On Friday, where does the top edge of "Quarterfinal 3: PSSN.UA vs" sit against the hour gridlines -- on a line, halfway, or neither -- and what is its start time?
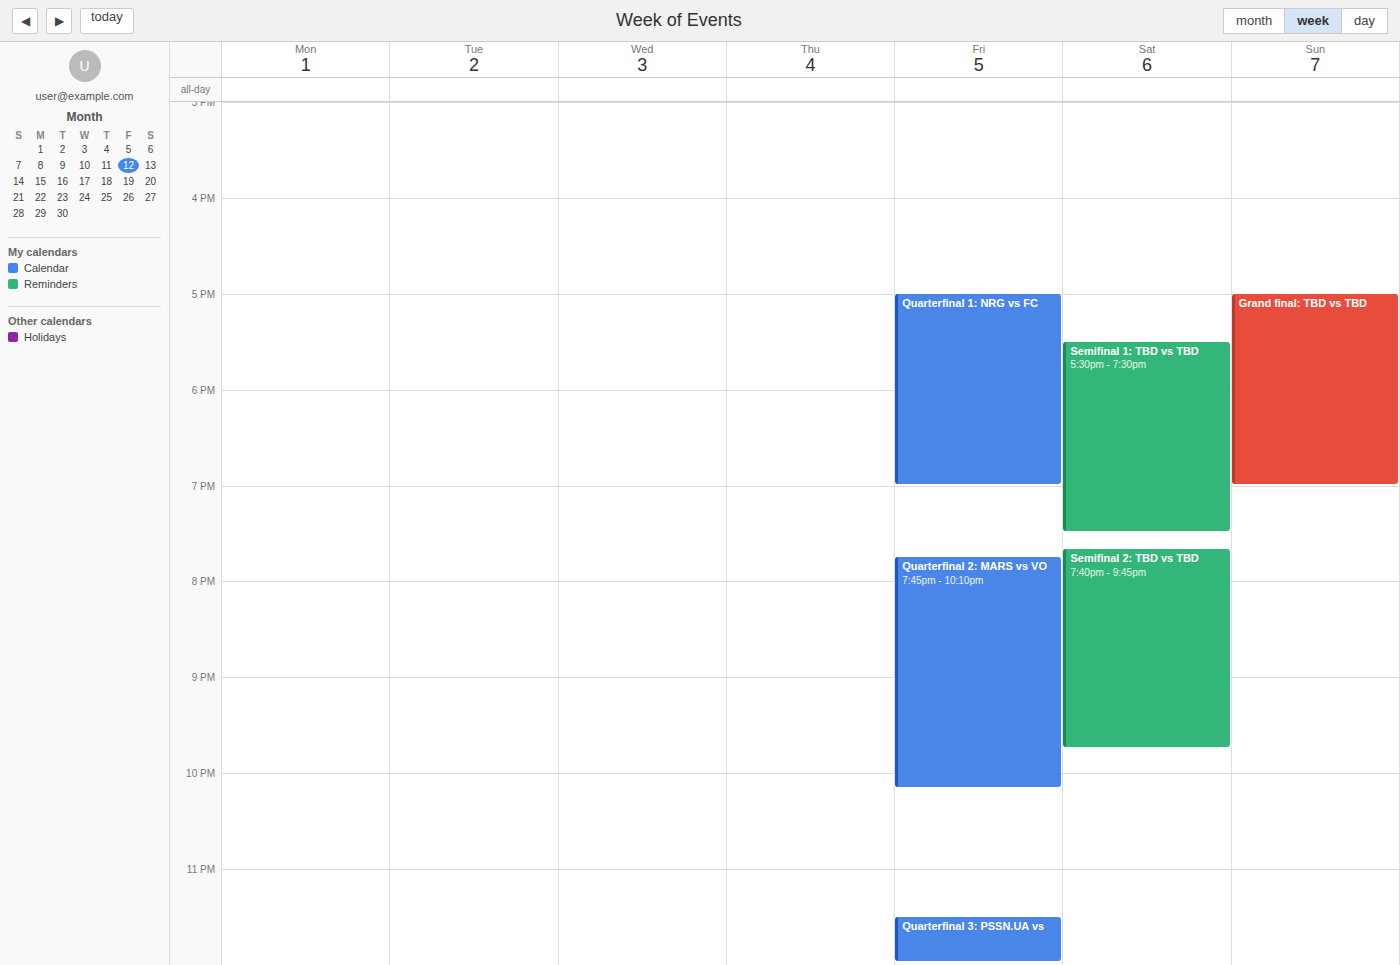
11:30 PM -- halfway between the 11 PM and 12 AM lines.